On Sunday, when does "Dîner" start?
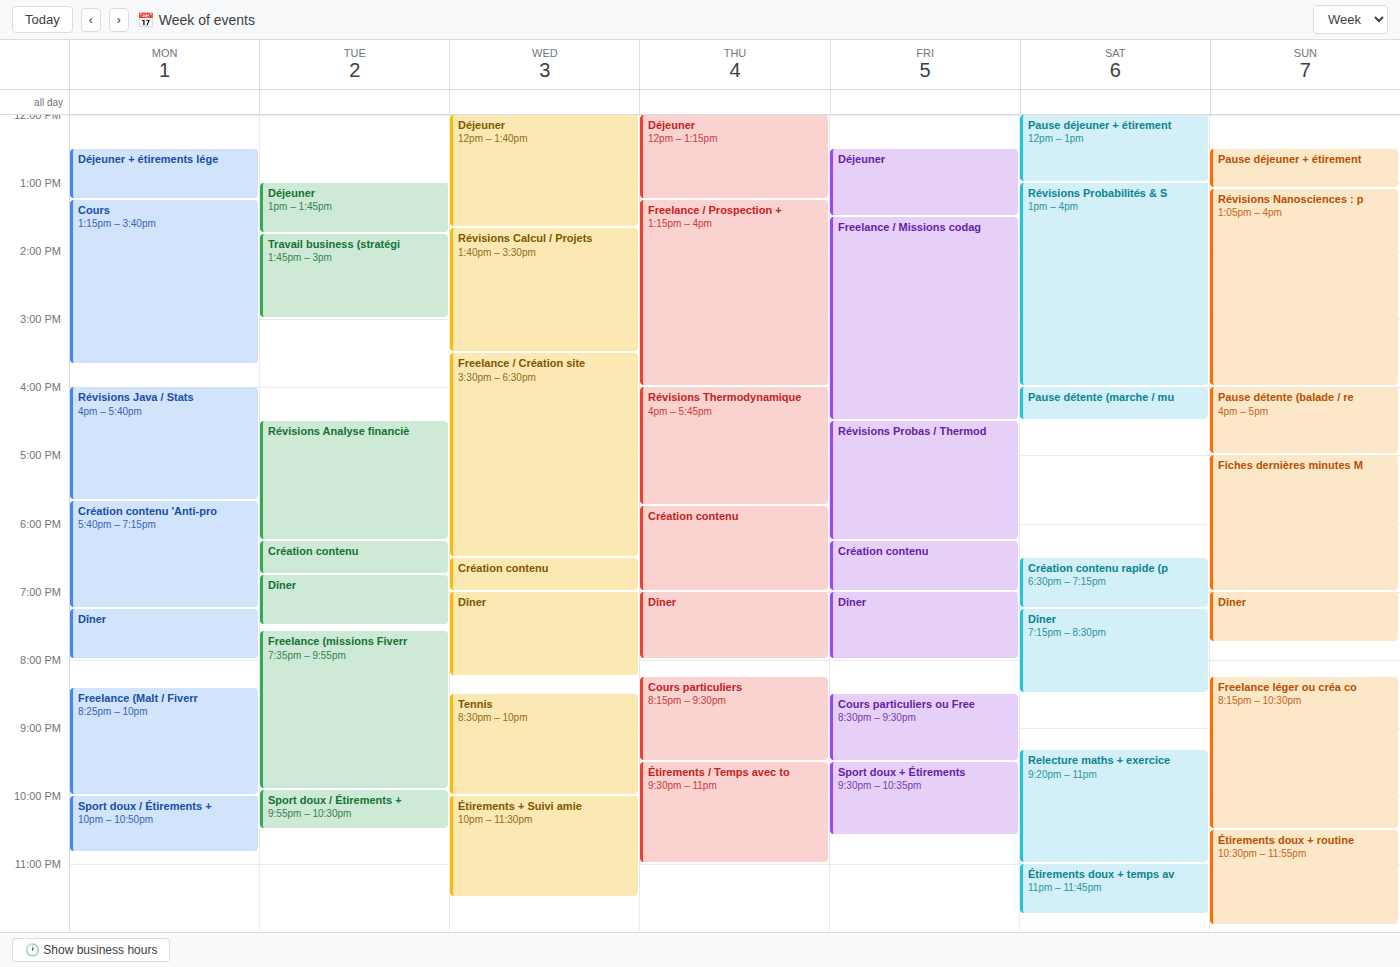
7:00 PM